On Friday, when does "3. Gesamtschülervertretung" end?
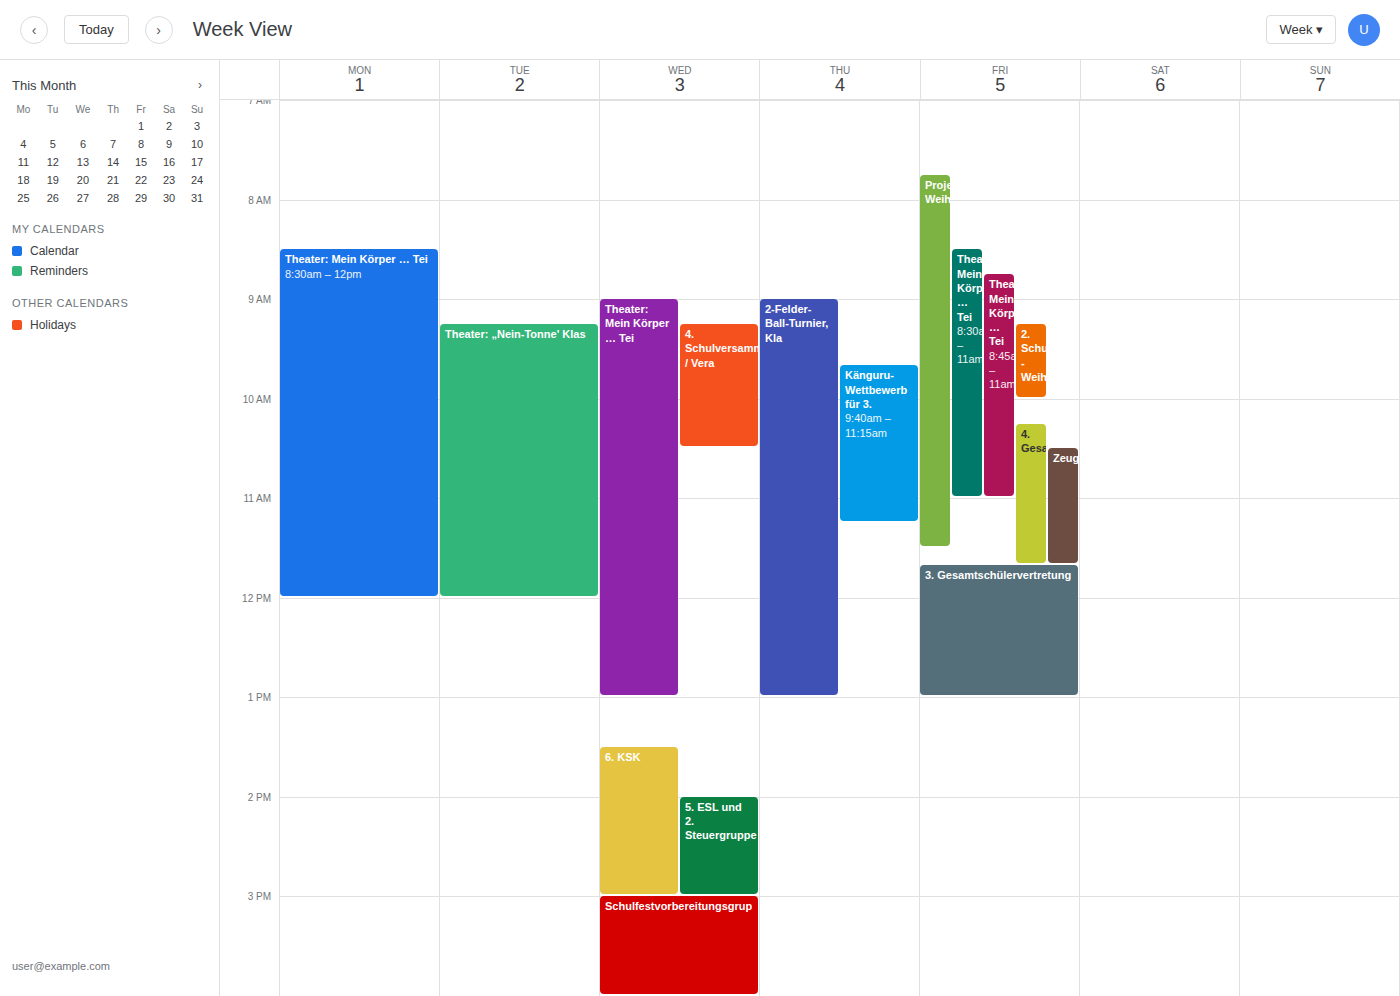
1:00 PM